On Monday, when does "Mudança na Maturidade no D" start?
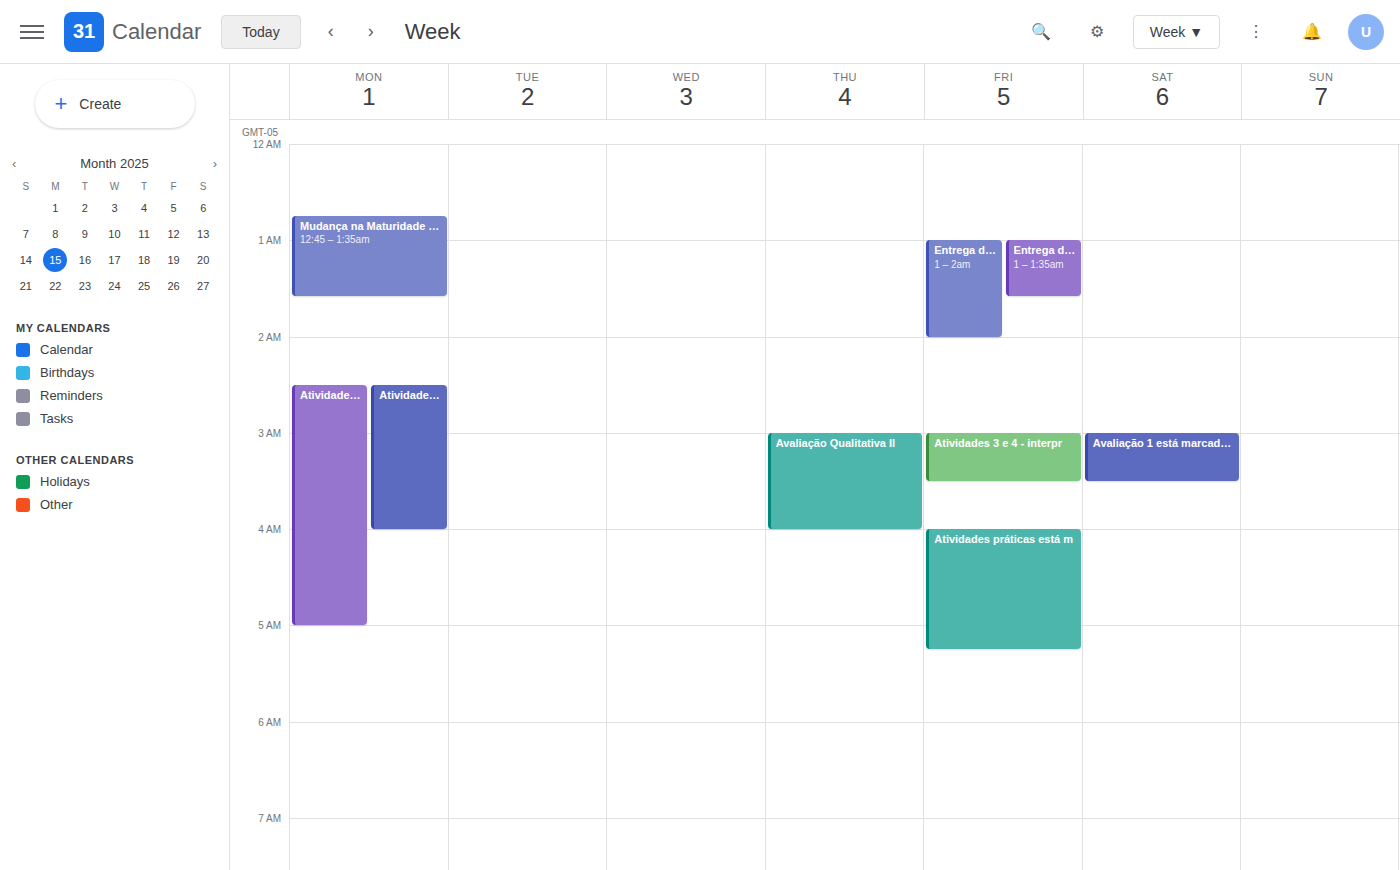
12:45 AM